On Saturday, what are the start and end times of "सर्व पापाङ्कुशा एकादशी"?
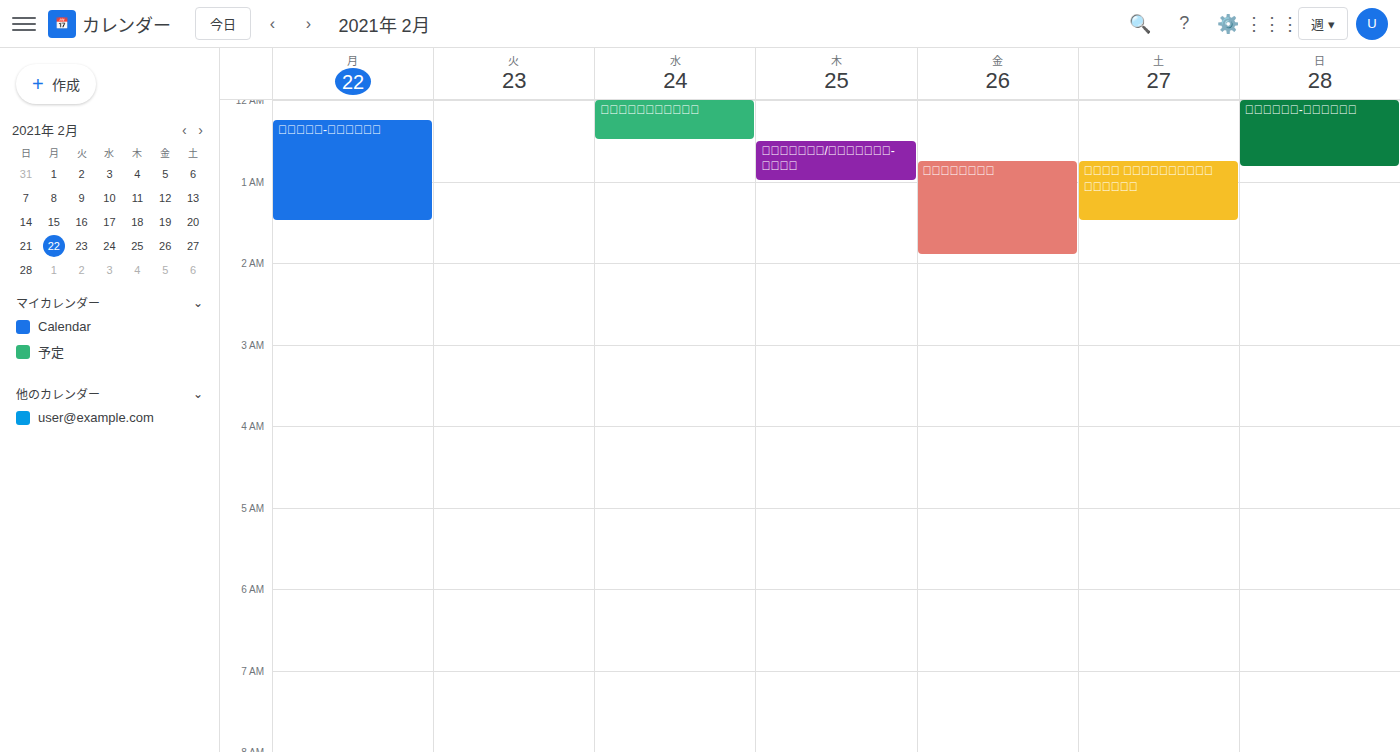
12:45 AM to 1:30 AM